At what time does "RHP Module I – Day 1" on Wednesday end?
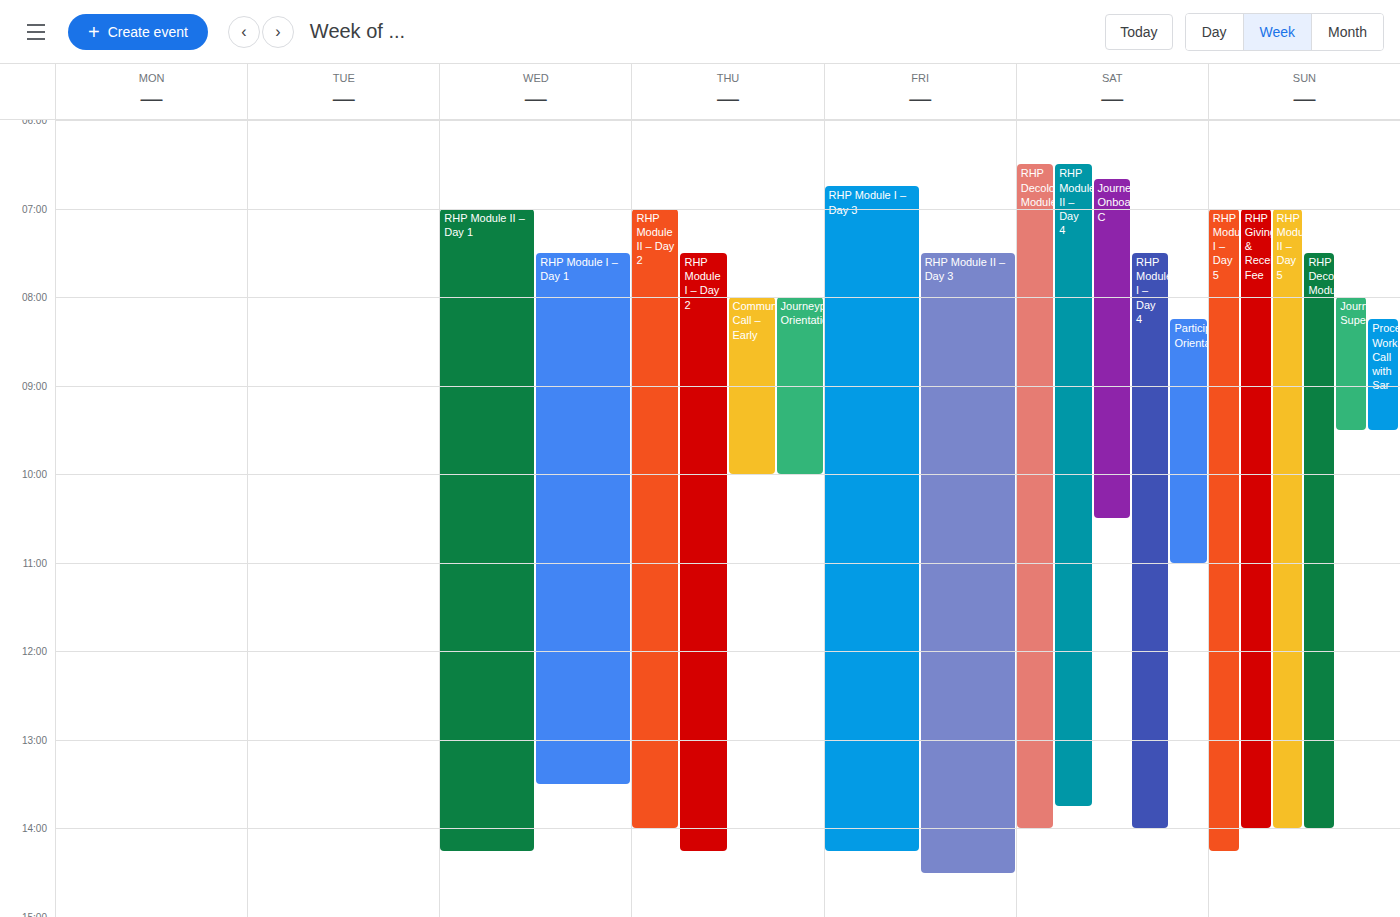
1:30 PM